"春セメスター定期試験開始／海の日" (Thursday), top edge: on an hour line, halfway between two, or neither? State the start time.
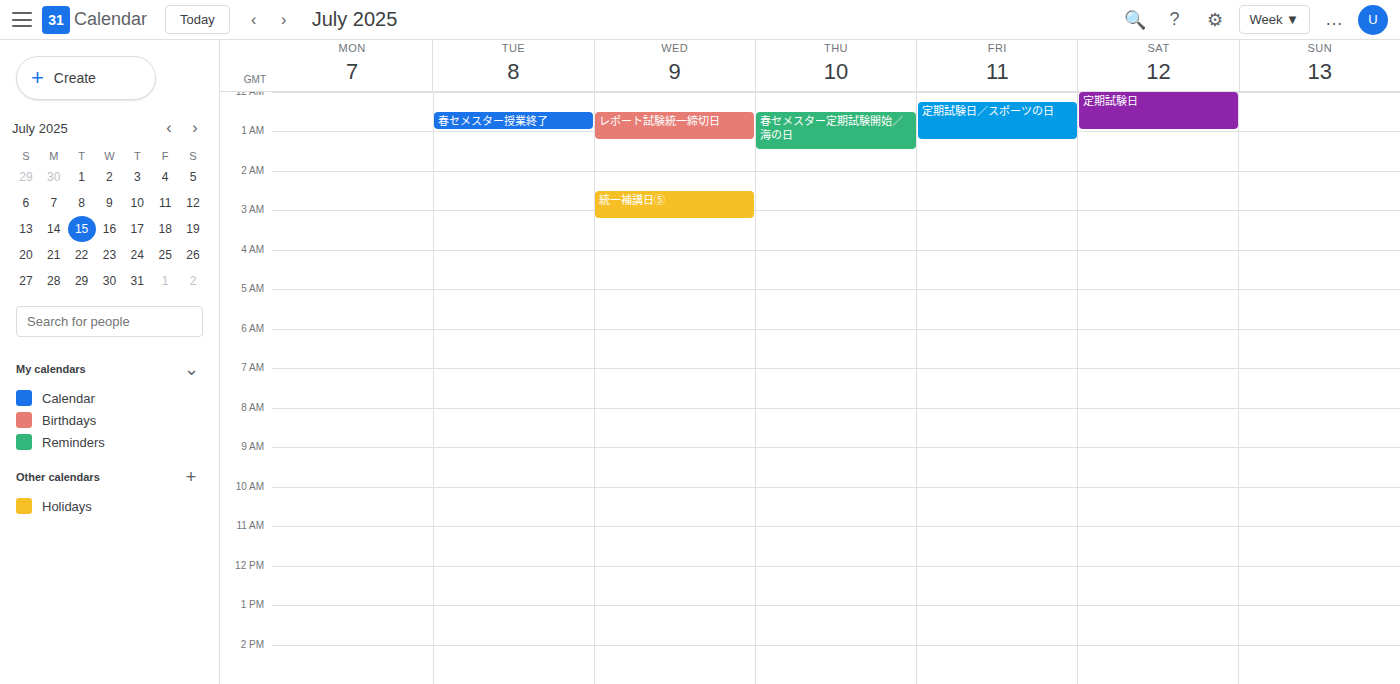
00:30 -- halfway between the 00:00 and 01:00 lines.